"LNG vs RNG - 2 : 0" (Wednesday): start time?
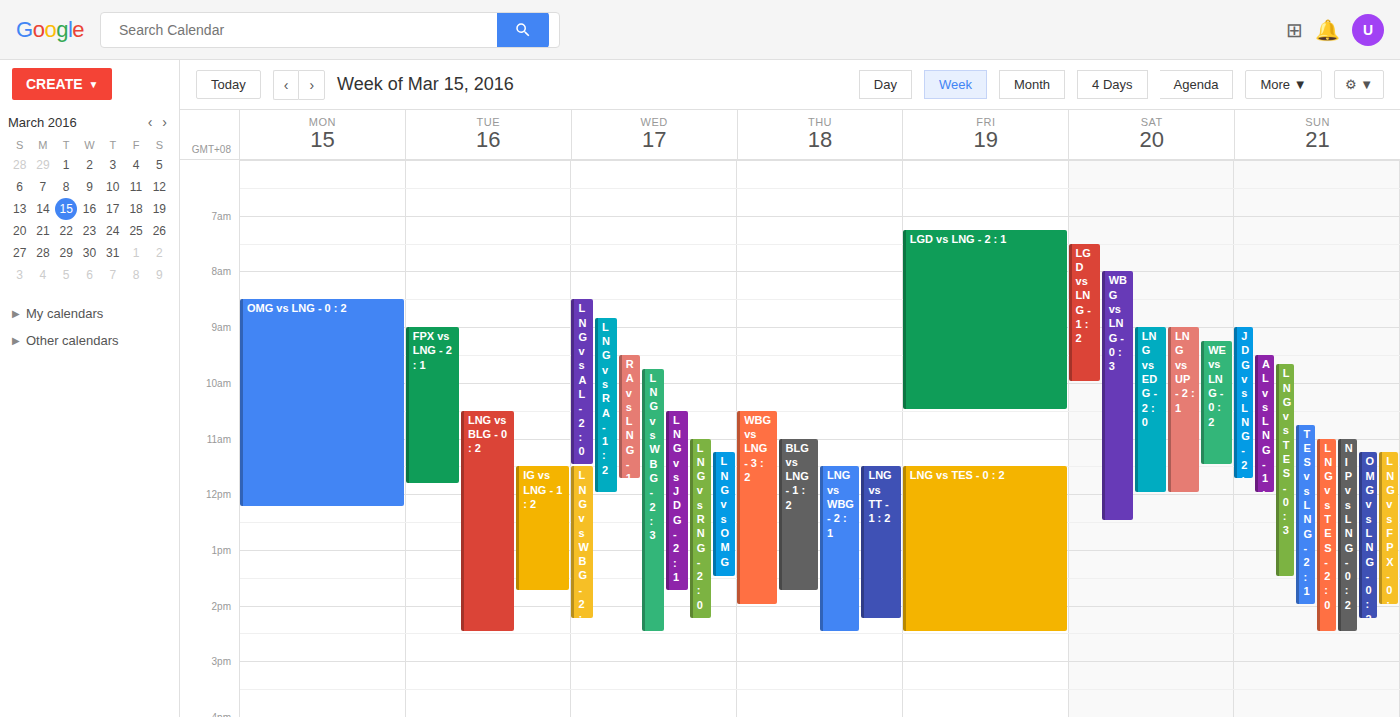
11:00 AM